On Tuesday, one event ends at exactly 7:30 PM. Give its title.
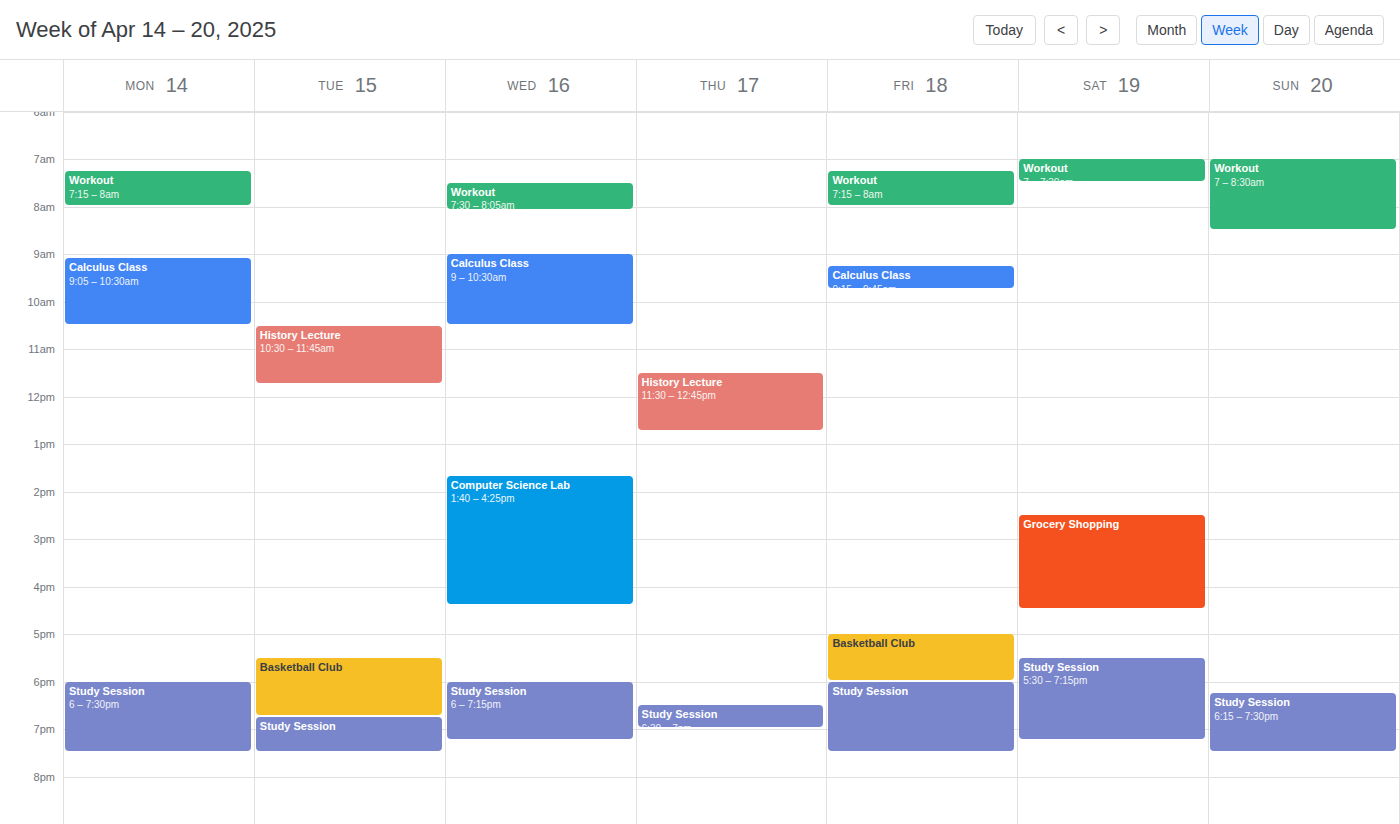
"Study Session"